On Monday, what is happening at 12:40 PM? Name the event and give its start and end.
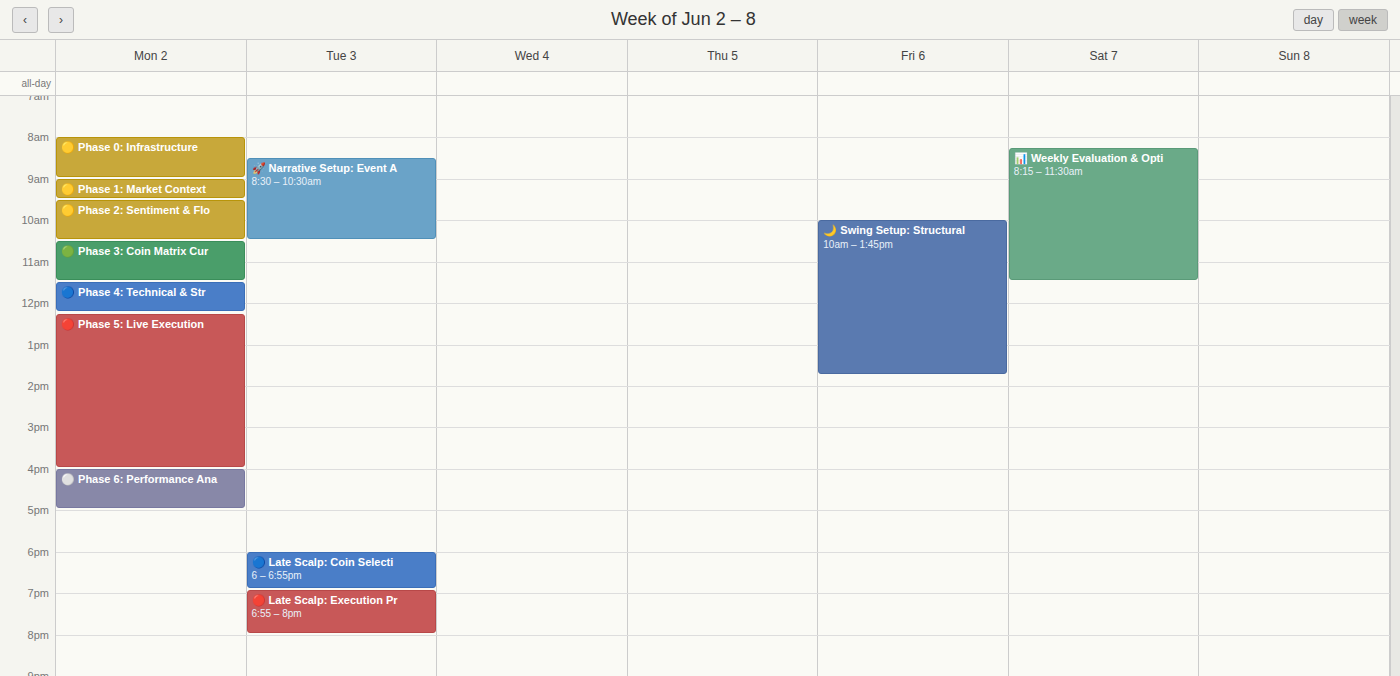
"🔴 Phase 5: Live Execution", 12:15 PM to 4:00 PM